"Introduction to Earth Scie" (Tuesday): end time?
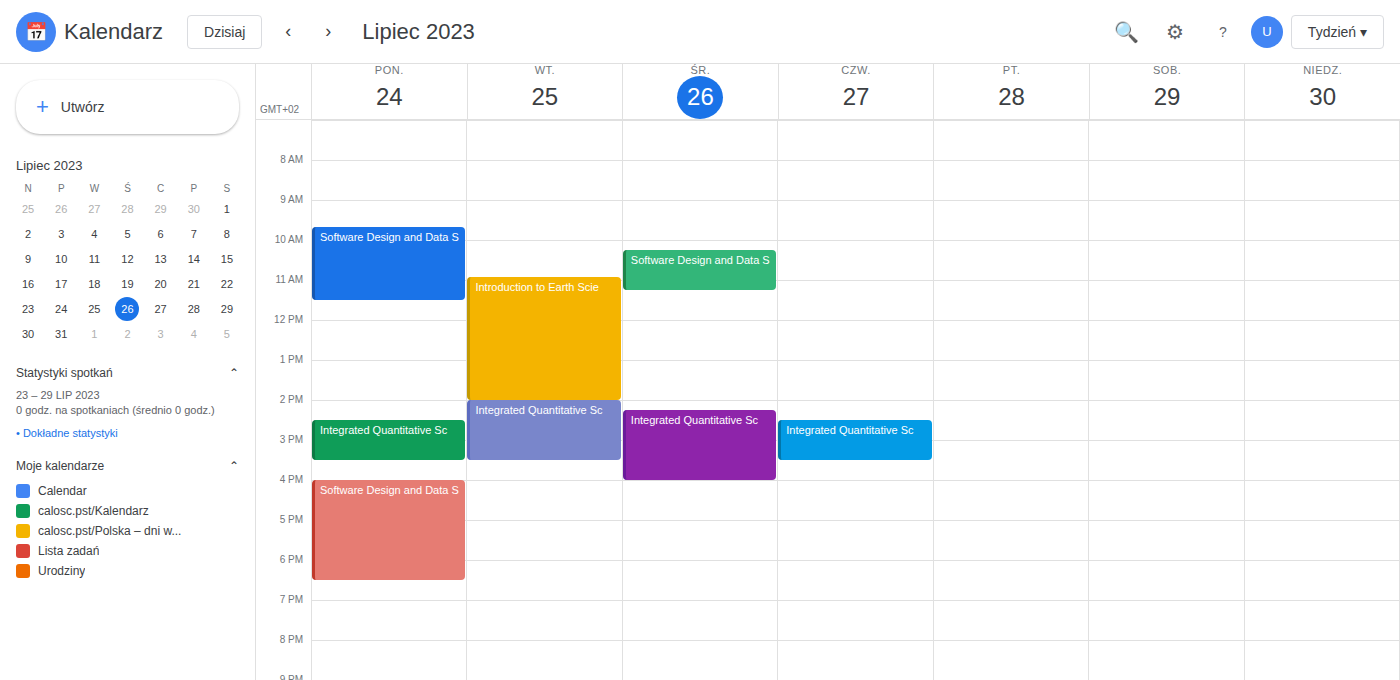
2:00 PM